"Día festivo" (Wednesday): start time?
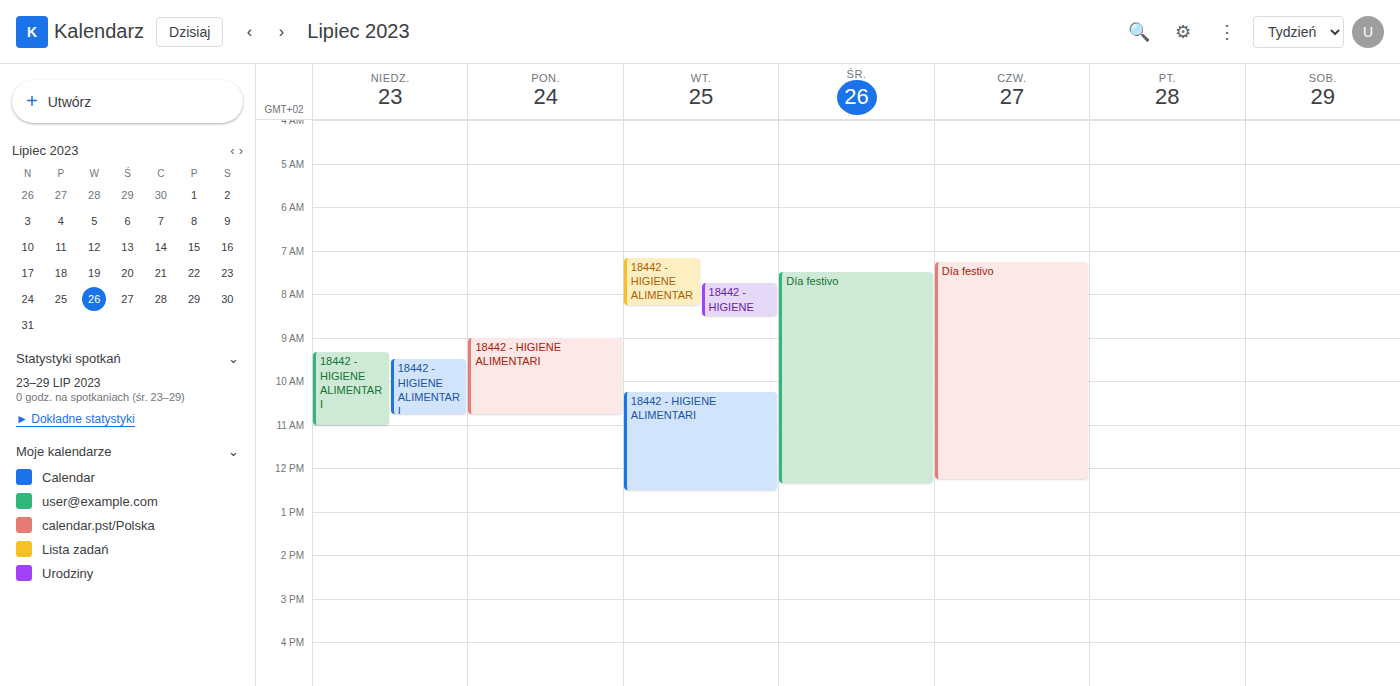
7:30 AM